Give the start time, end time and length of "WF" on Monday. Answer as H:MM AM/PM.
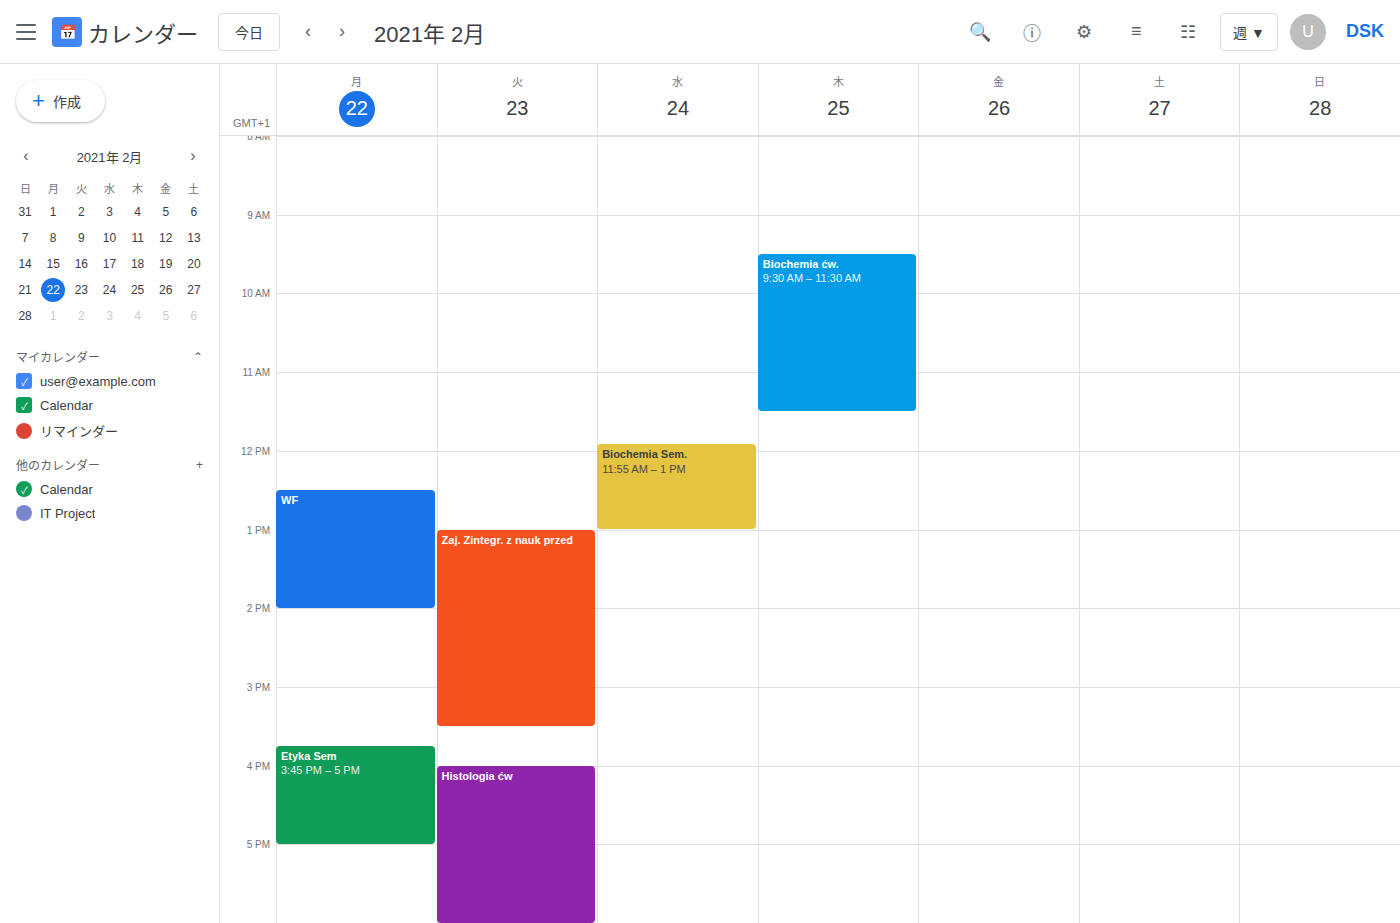
12:30 PM to 2:00 PM, 1 hour 30 minutes